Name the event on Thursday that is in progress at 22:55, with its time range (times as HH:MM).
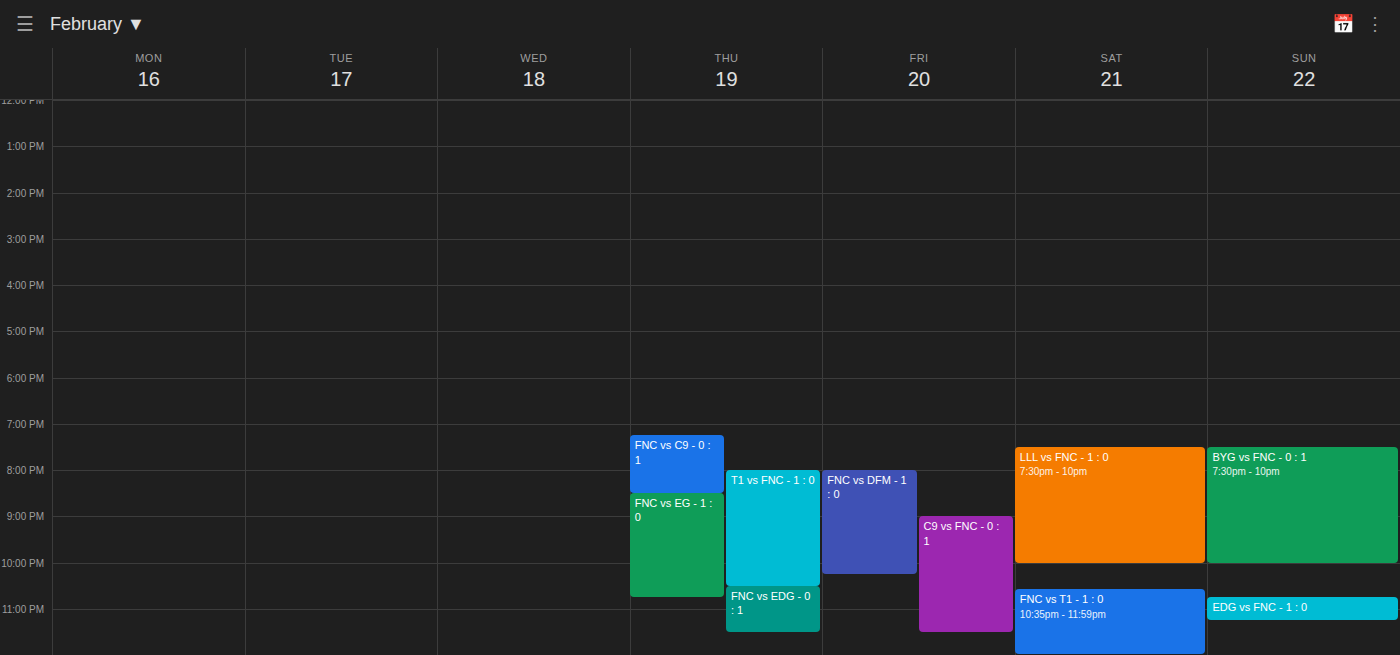
"FNC vs EDG - 0 : 1", 22:30 to 23:30